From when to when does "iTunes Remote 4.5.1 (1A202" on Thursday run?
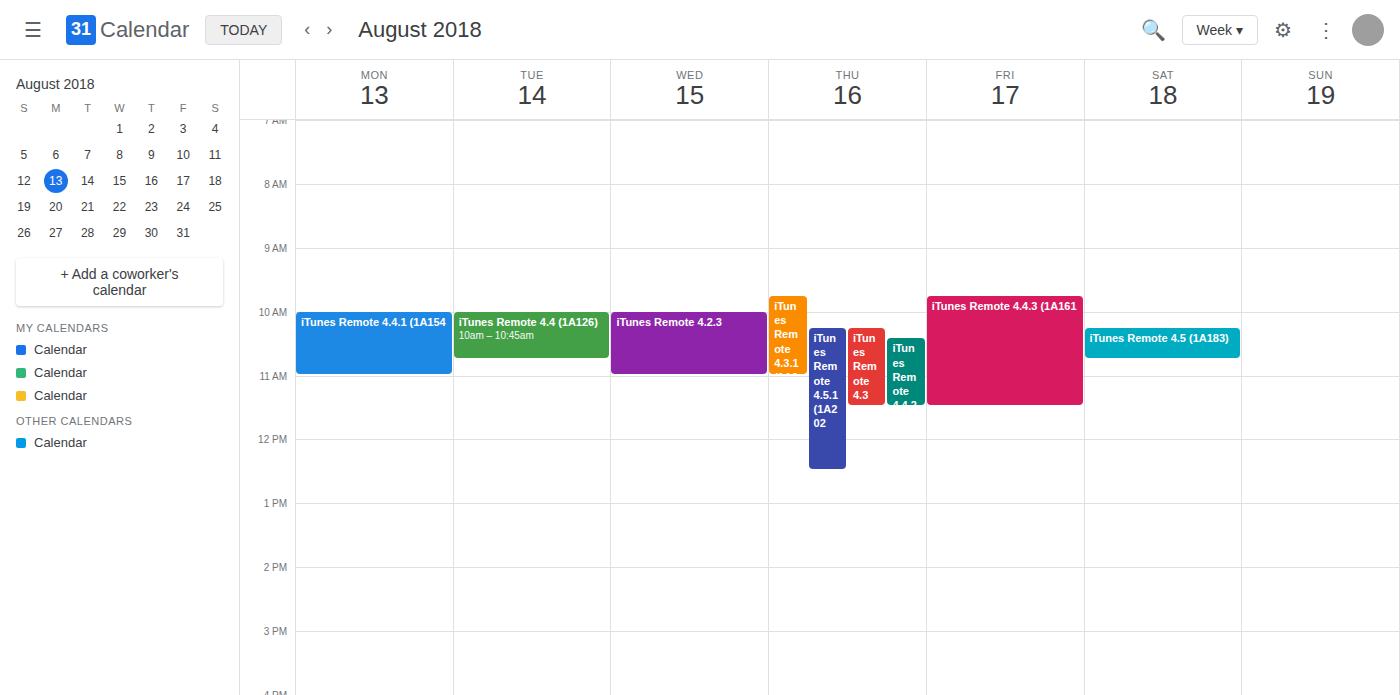
10:15 AM to 12:30 PM